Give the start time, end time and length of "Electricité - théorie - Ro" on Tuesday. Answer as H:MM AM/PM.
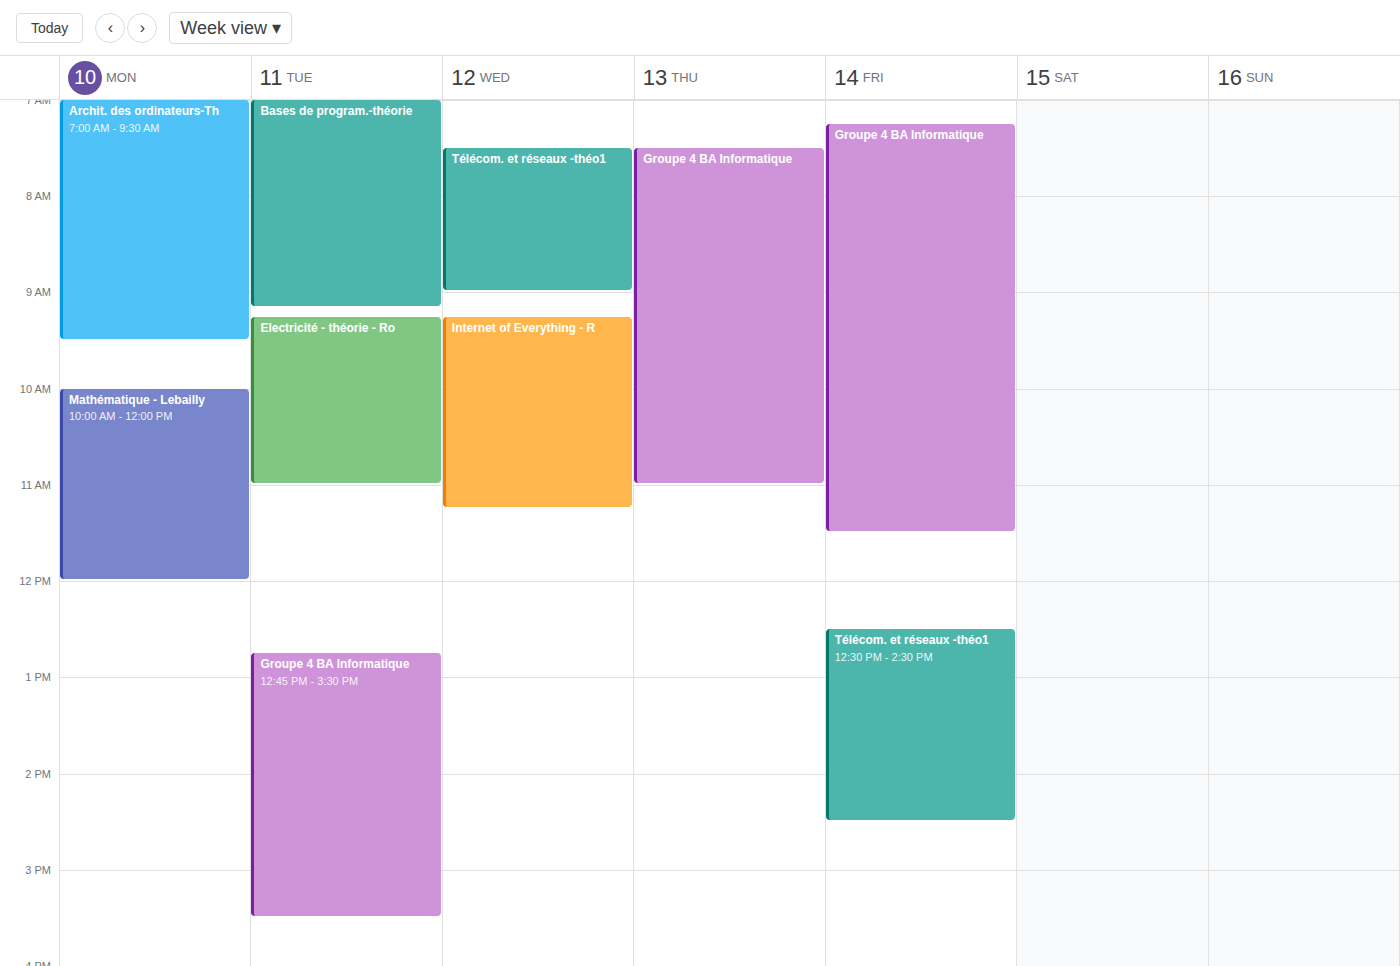
9:15 AM to 11:00 AM, 1 hour 45 minutes